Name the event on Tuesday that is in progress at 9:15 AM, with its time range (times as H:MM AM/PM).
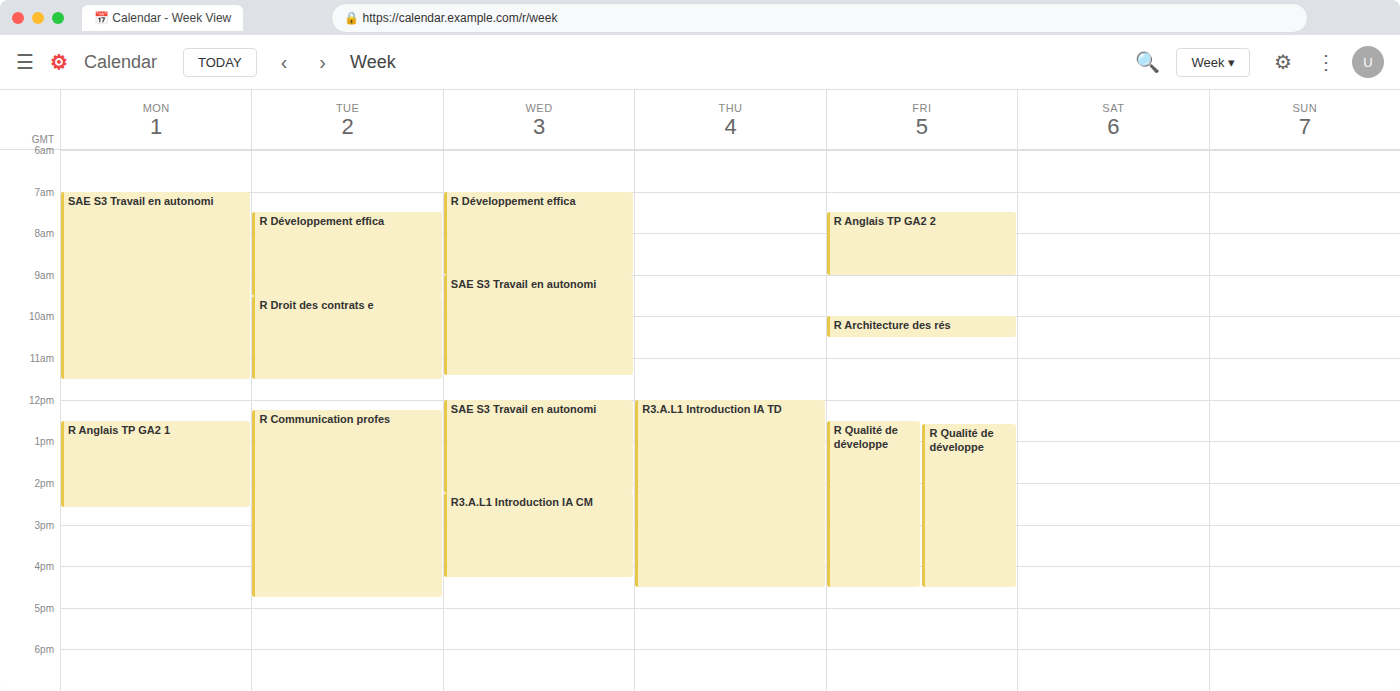
"R Développement effica", 7:30 AM to 9:30 AM